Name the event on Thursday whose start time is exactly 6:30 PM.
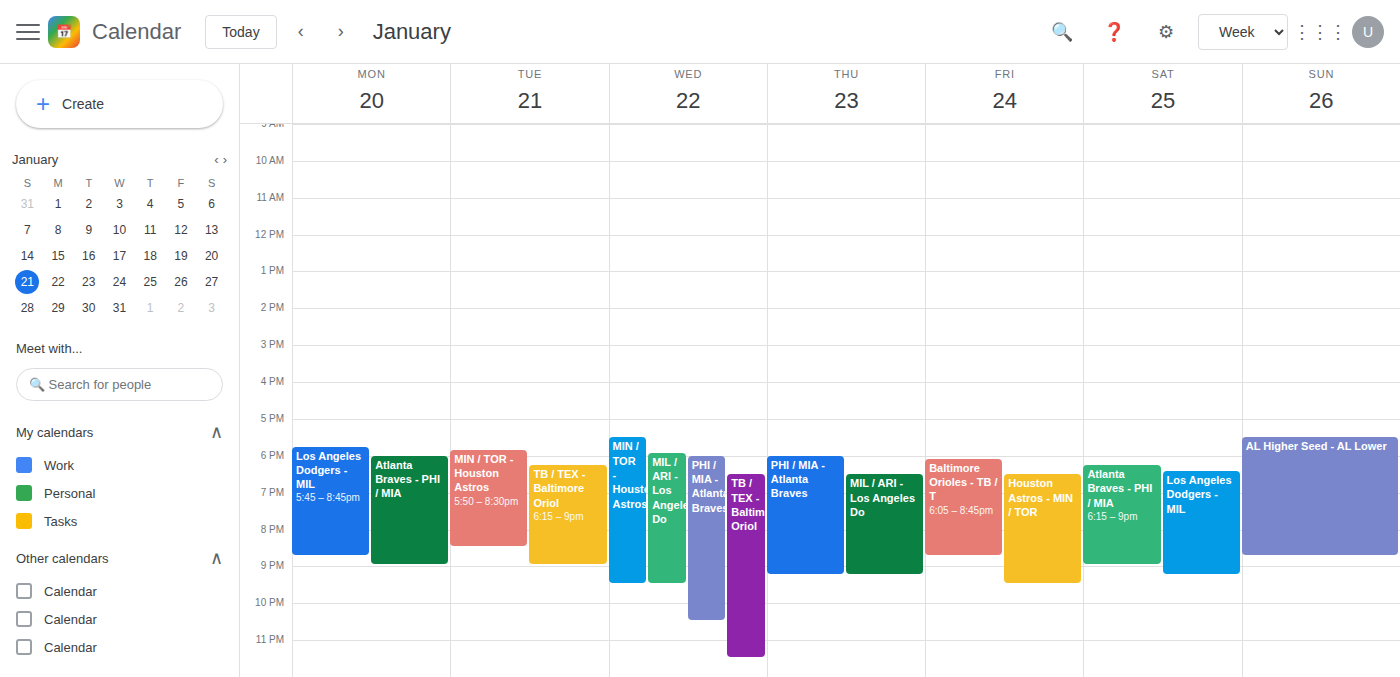
"MIL / ARI - Los Angeles Do"